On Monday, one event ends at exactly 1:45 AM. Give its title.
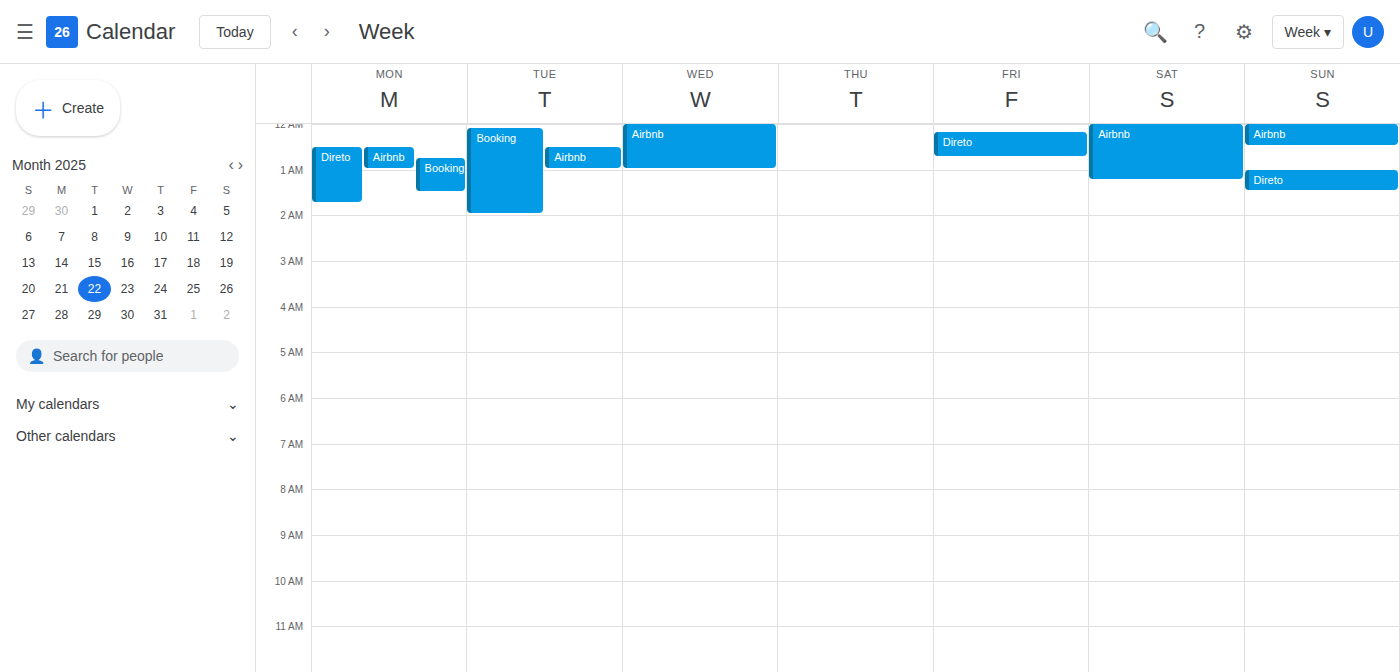
"Direto"